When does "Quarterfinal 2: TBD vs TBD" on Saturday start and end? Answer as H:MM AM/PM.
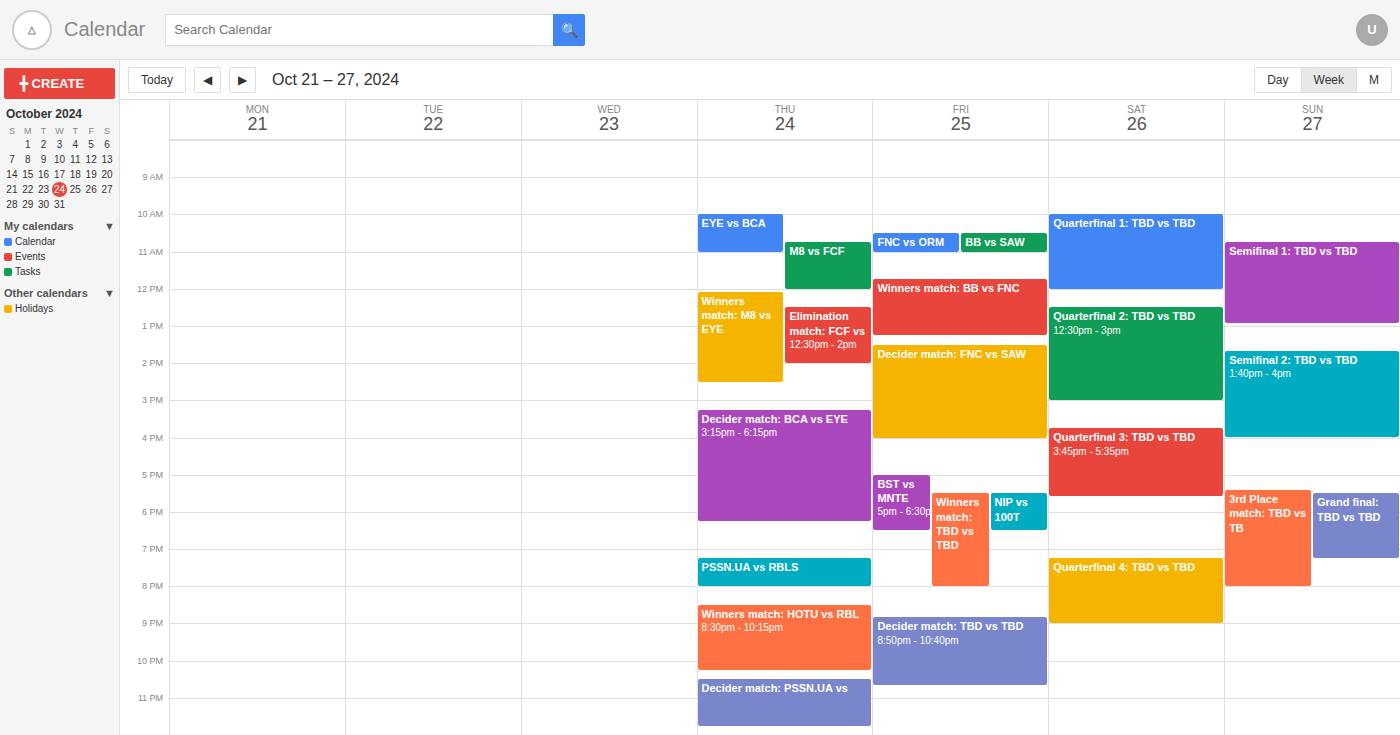
12:30 PM to 3:00 PM